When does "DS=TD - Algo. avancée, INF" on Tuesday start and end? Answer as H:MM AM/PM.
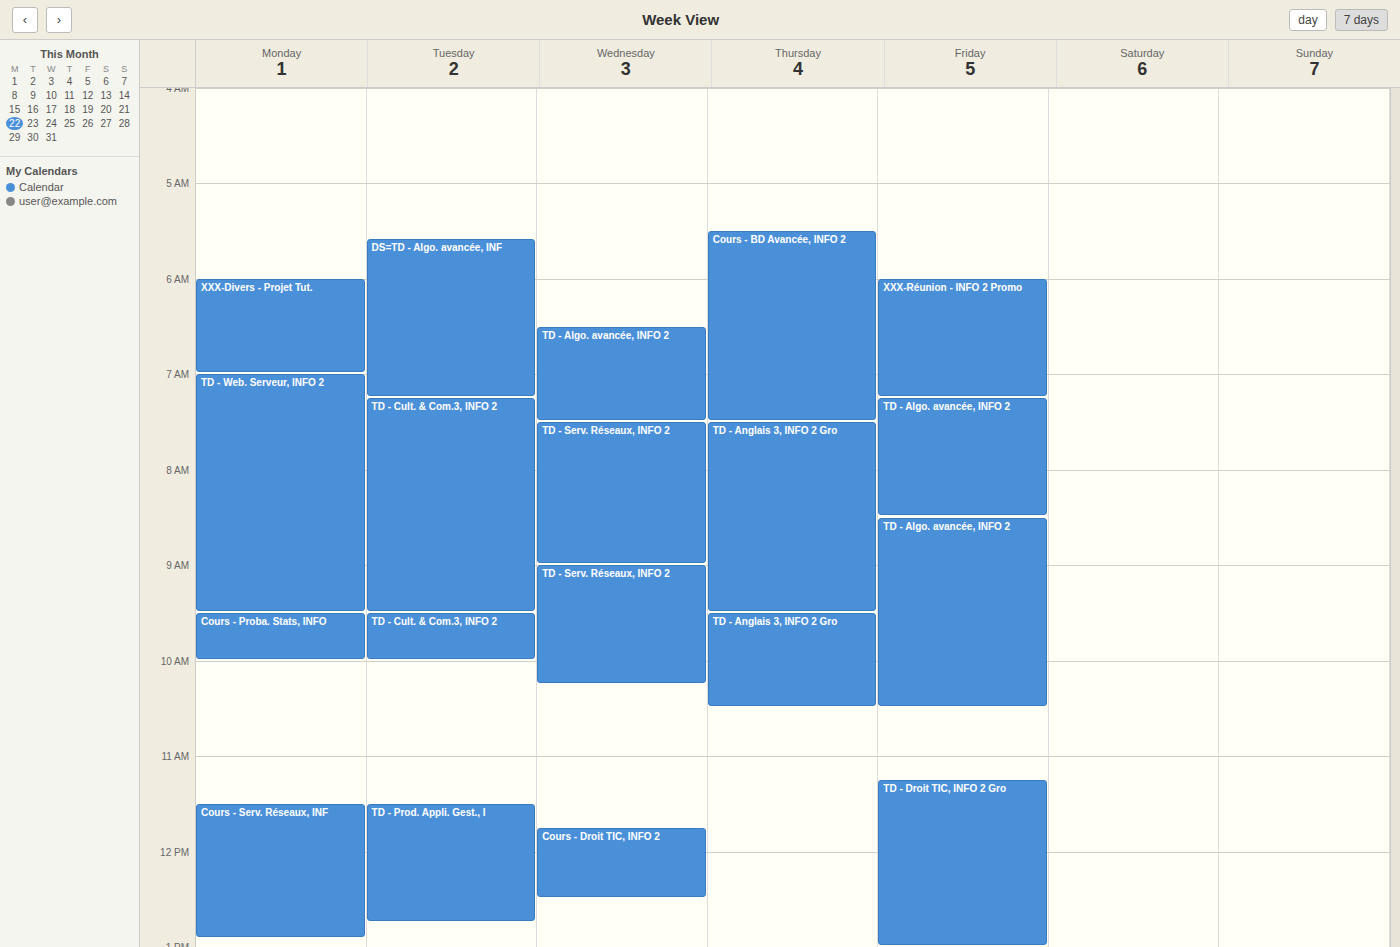
5:35 AM to 7:15 AM